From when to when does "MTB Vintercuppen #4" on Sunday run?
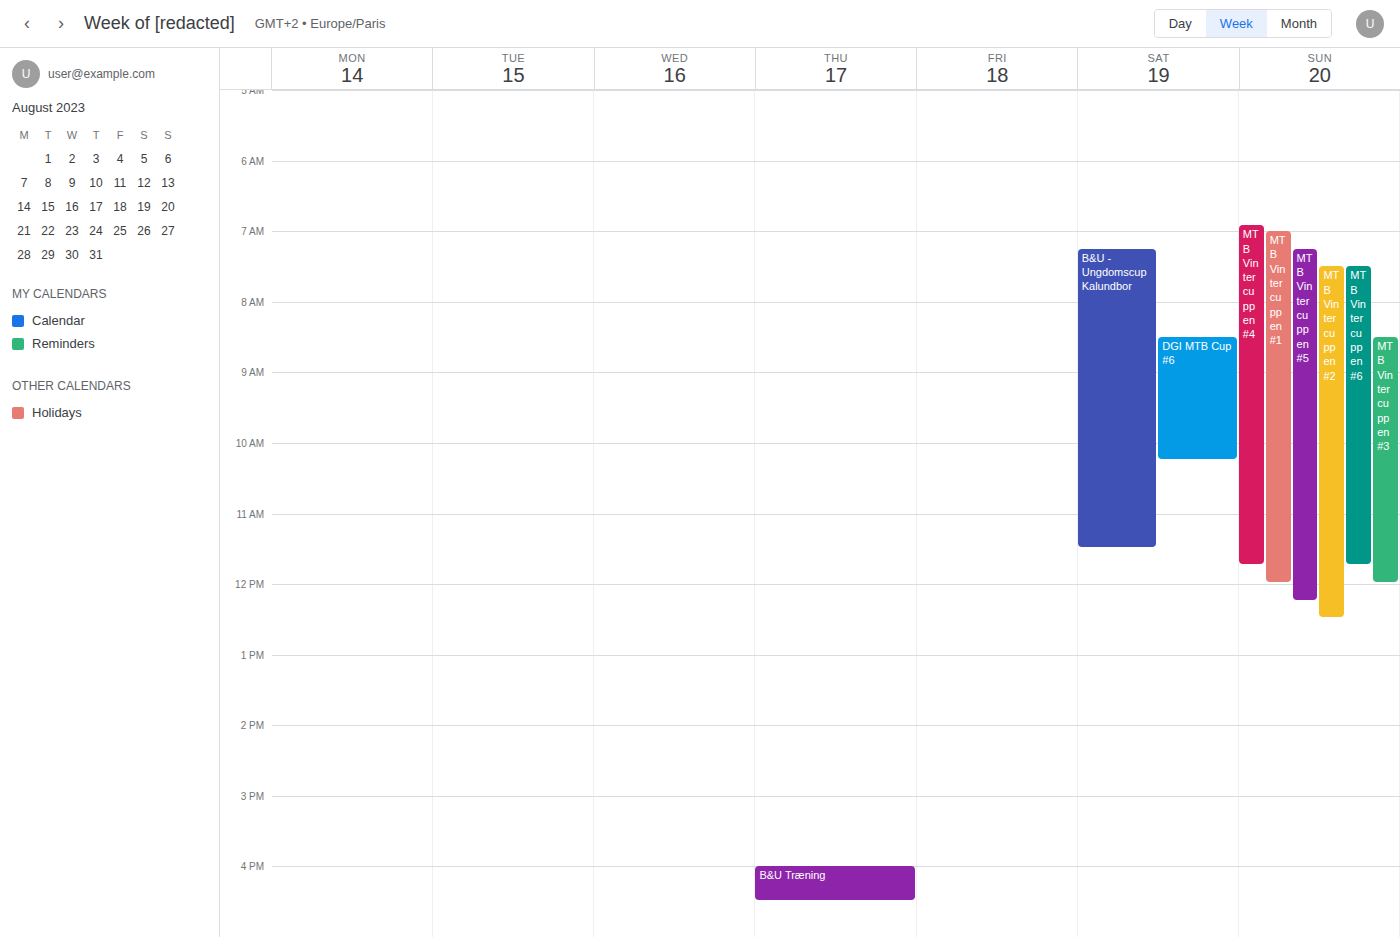
6:55 AM to 11:45 AM